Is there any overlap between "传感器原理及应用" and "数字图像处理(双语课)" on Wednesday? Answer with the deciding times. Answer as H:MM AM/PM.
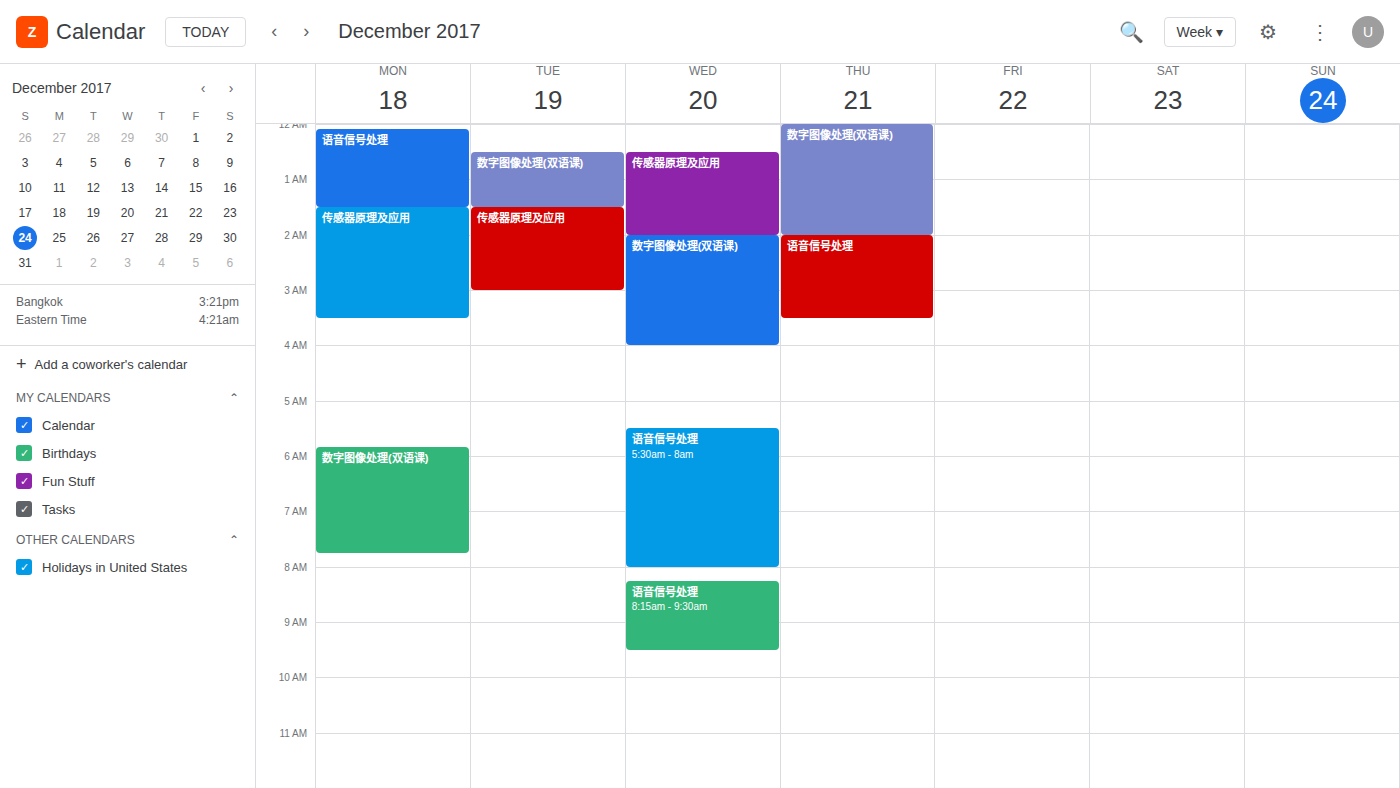
"传感器原理及应用" ends at 2:00 AM, exactly when "数字图像处理(双语课)" starts -- they touch but do not overlap.